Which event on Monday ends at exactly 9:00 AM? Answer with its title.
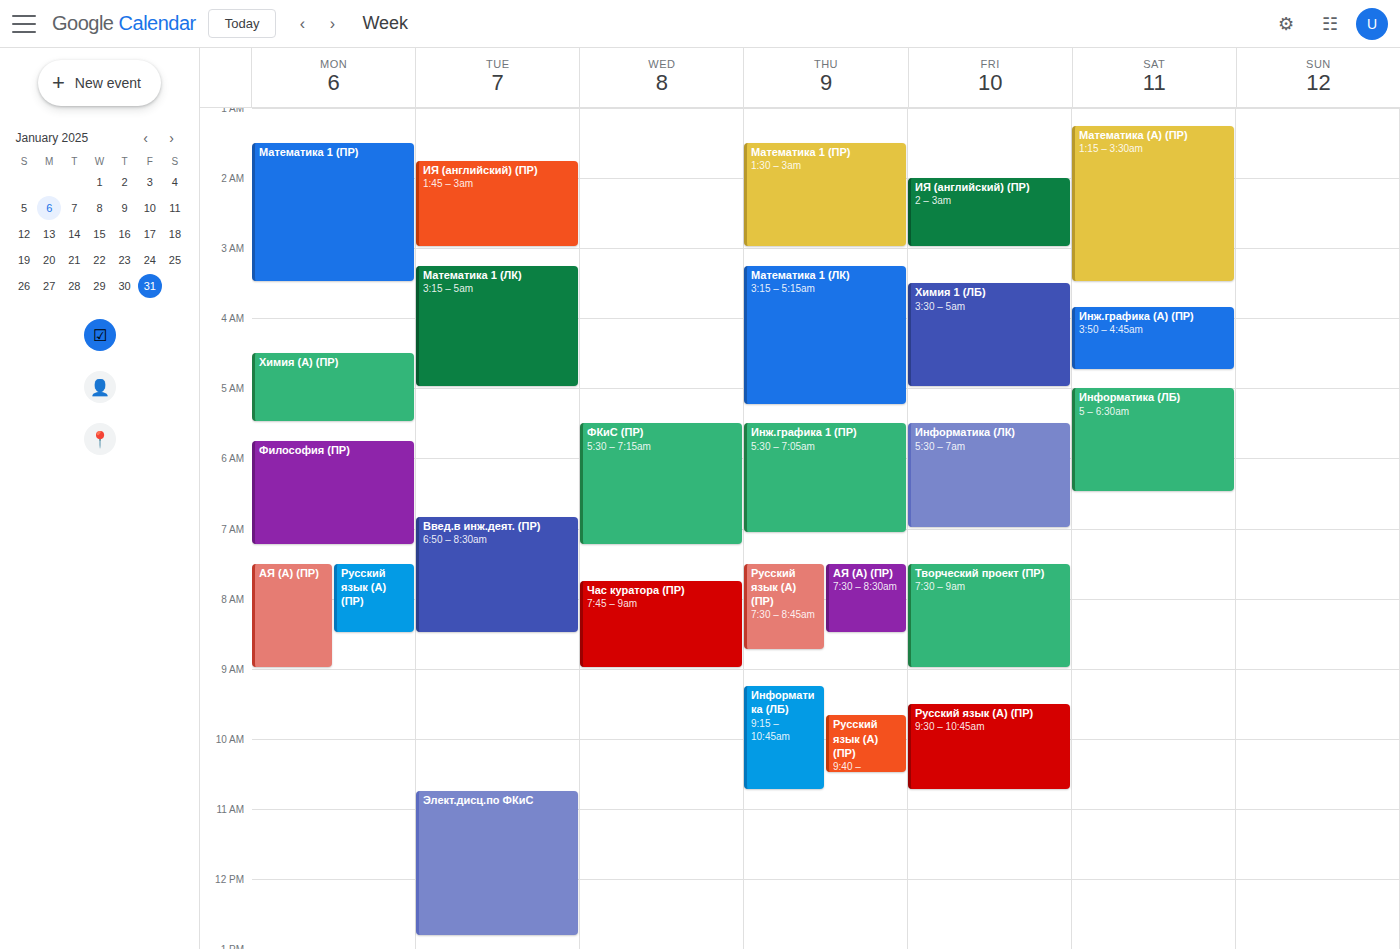
"АЯ (А) (ПР)"